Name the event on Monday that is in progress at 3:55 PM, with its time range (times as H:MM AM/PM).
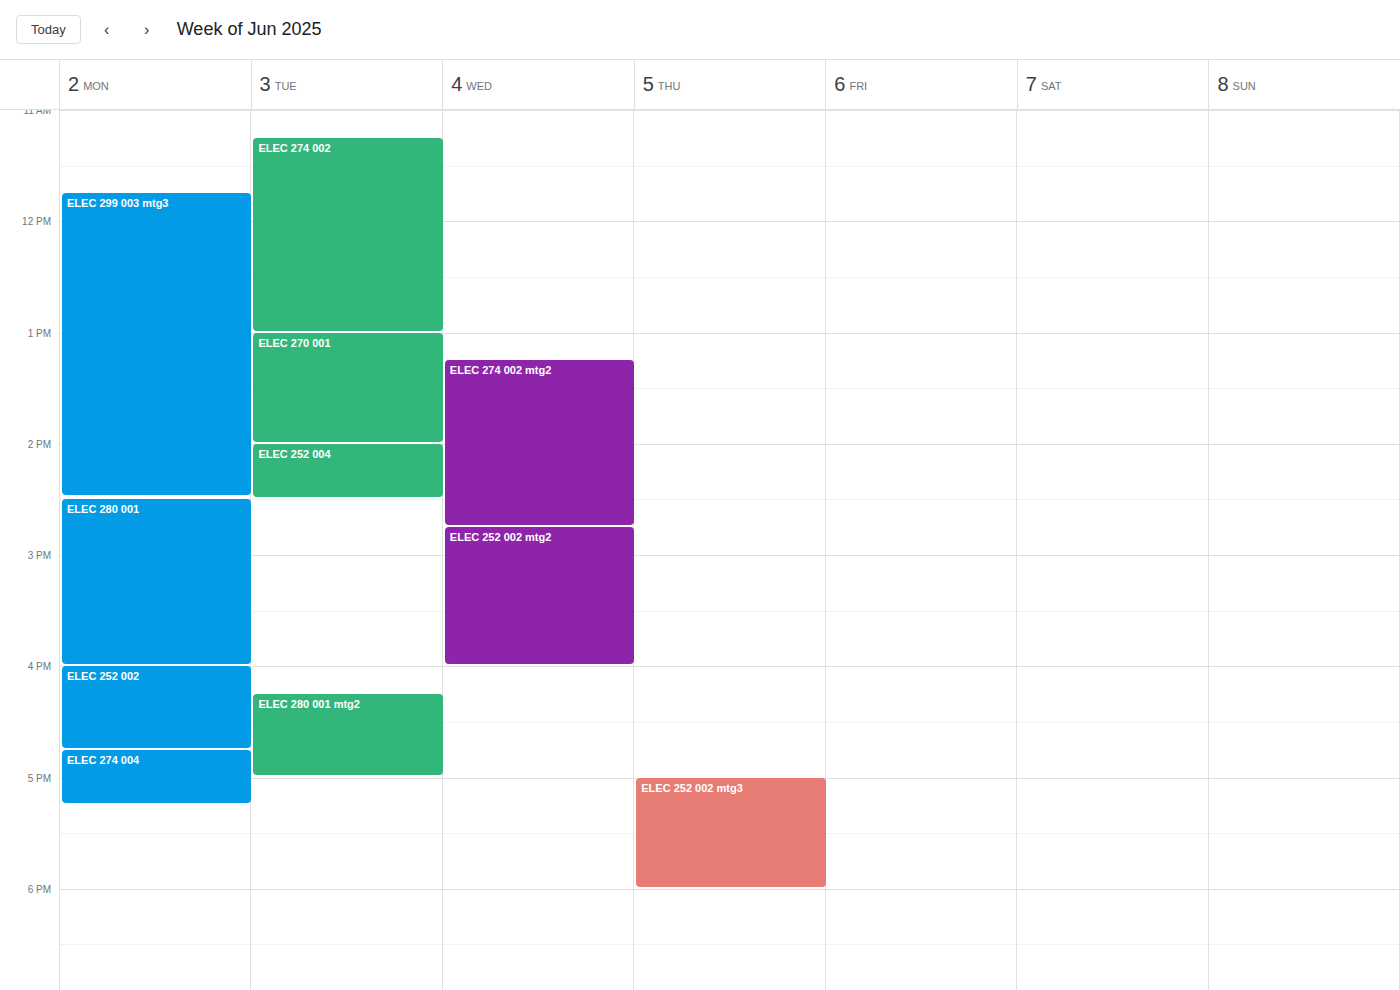
"ELEC 280 001", 2:30 PM to 4:00 PM